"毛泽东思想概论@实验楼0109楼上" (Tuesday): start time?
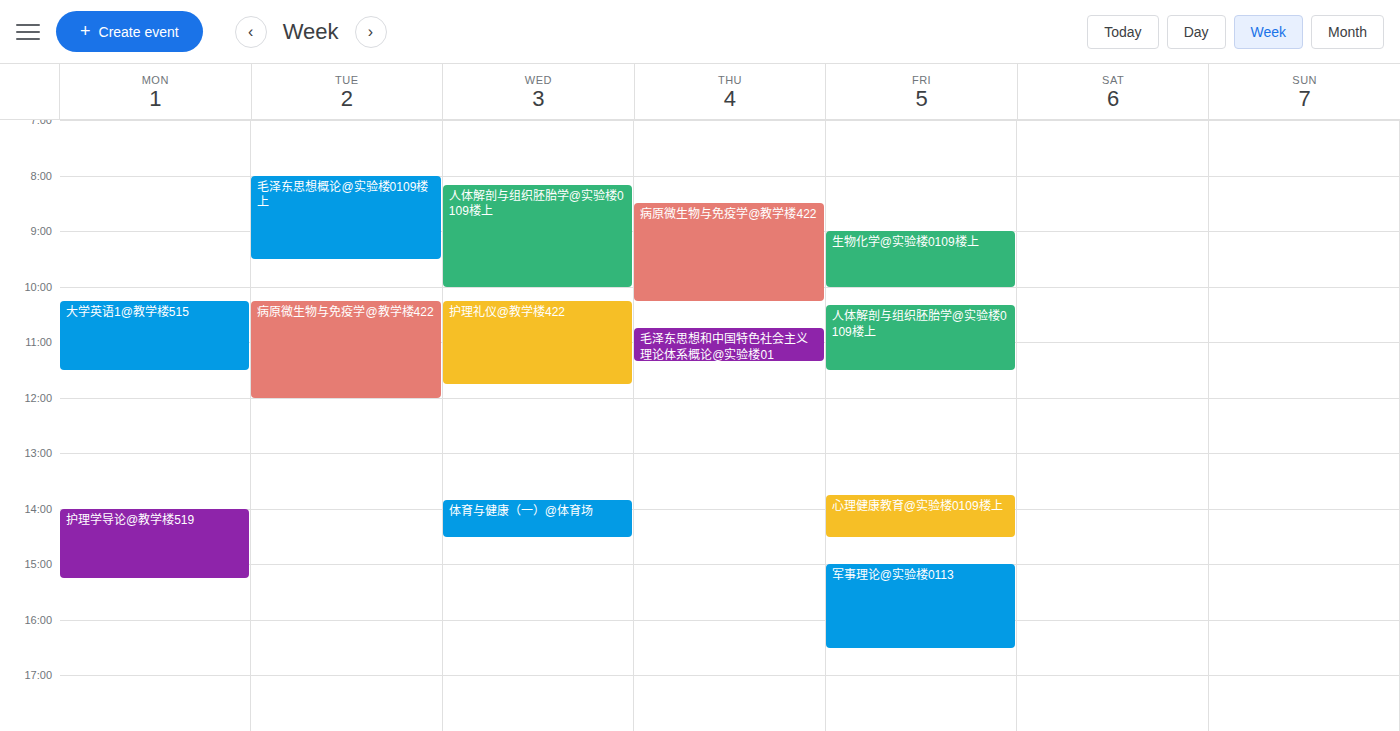
08:00